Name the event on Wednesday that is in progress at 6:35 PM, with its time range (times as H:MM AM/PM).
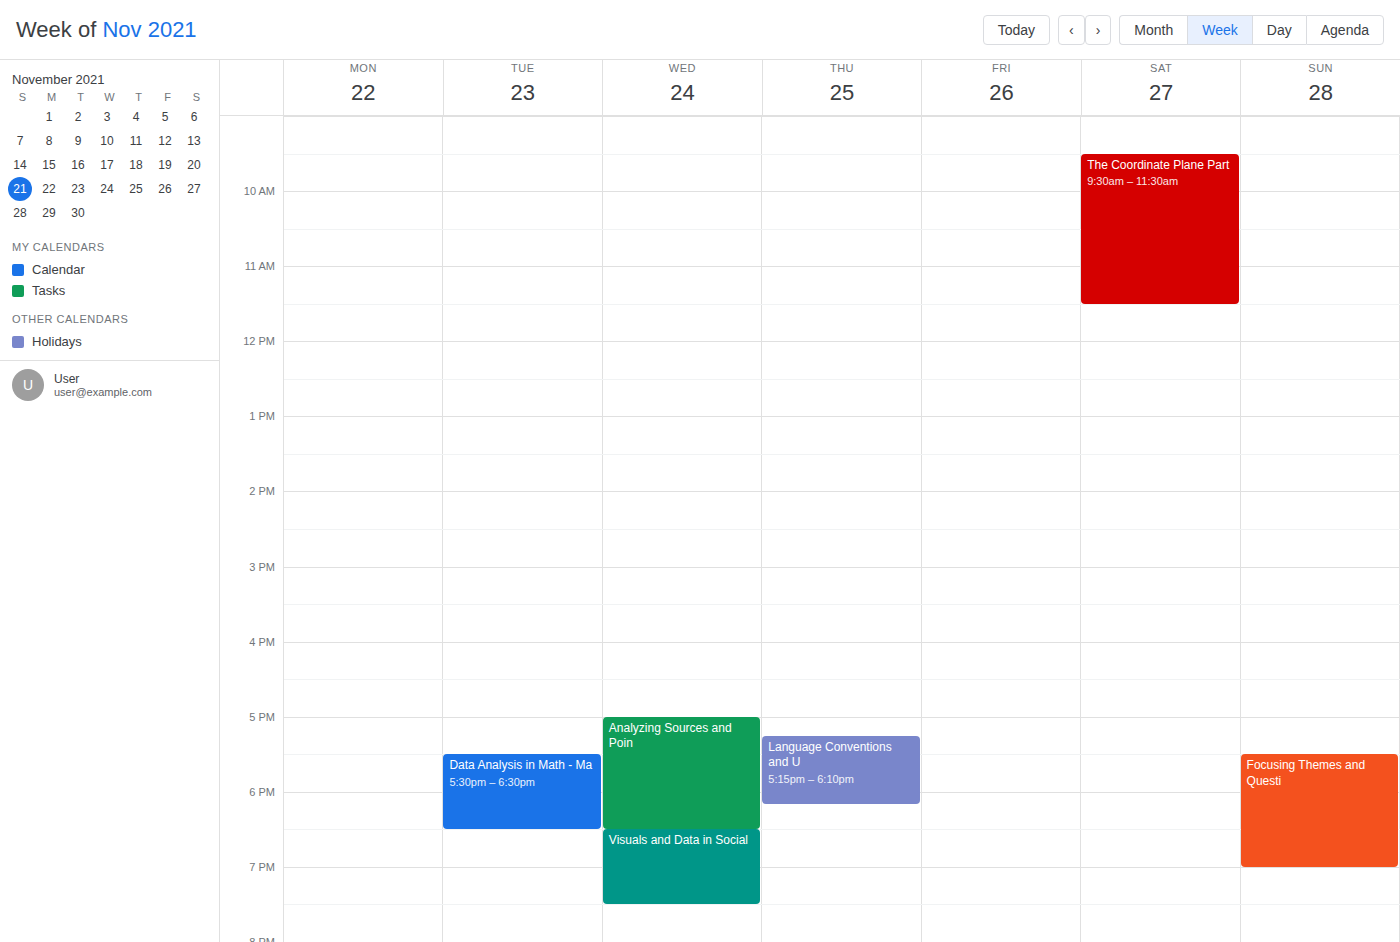
"Visuals and Data in Social", 6:30 PM to 7:30 PM